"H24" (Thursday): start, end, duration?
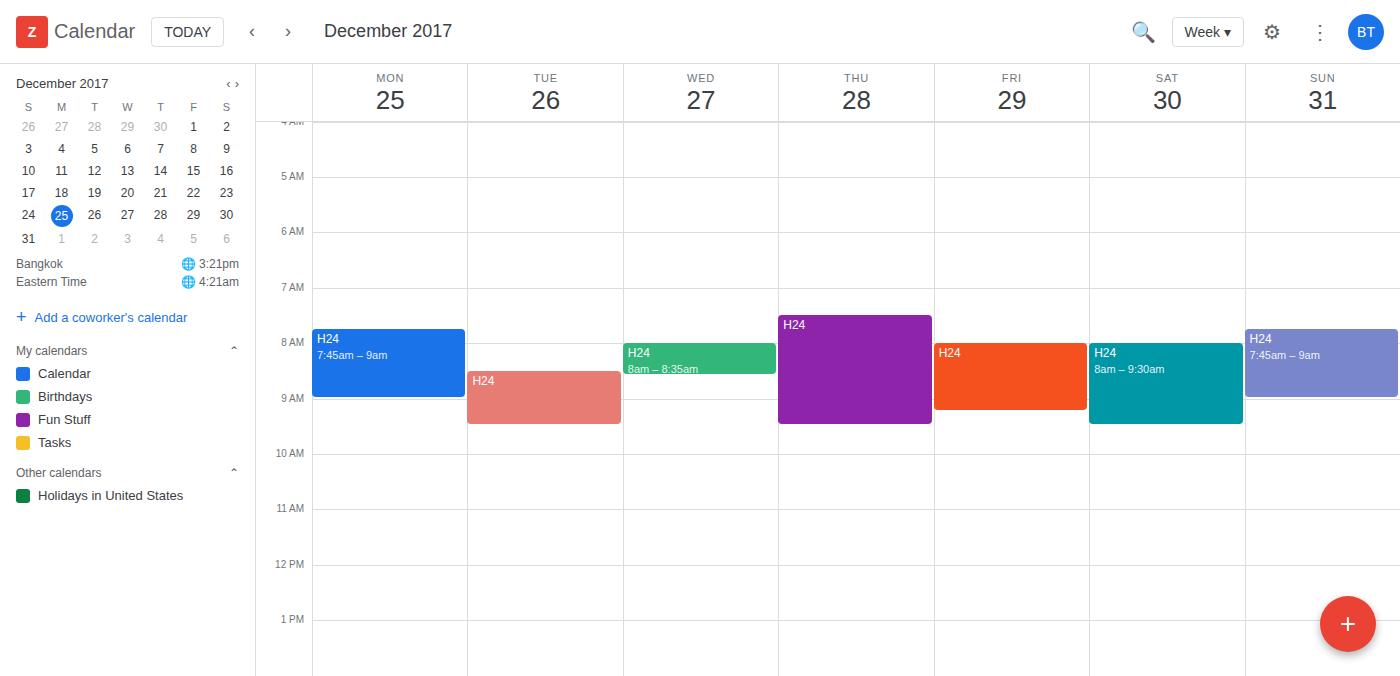
7:30 AM to 9:30 AM, 2 hours